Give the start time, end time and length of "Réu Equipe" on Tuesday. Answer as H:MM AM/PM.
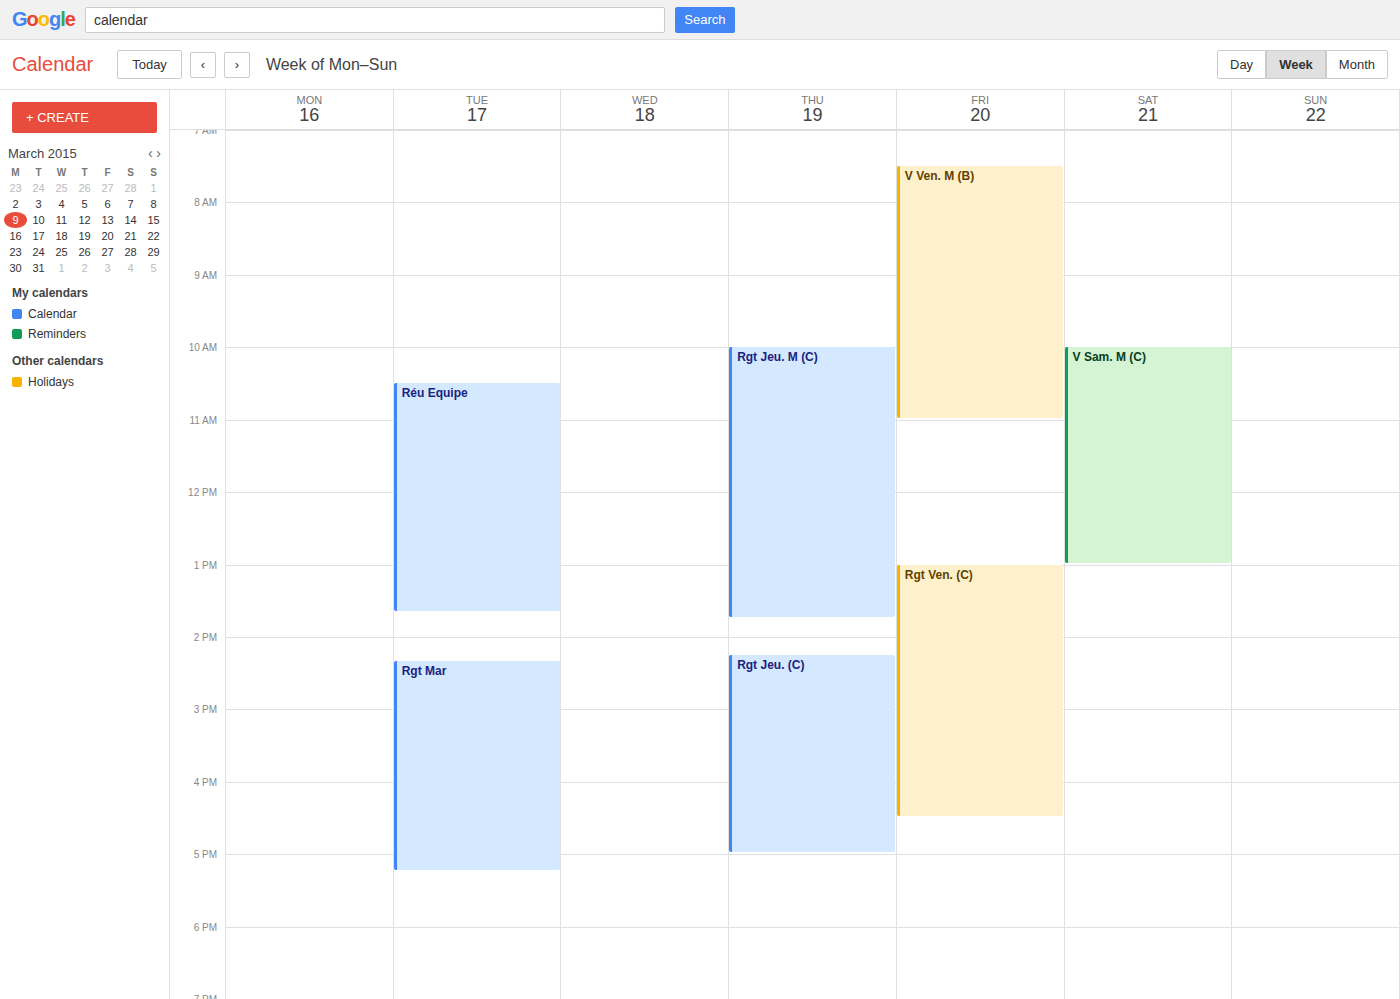
10:30 AM to 1:40 PM, 3 hours 10 minutes